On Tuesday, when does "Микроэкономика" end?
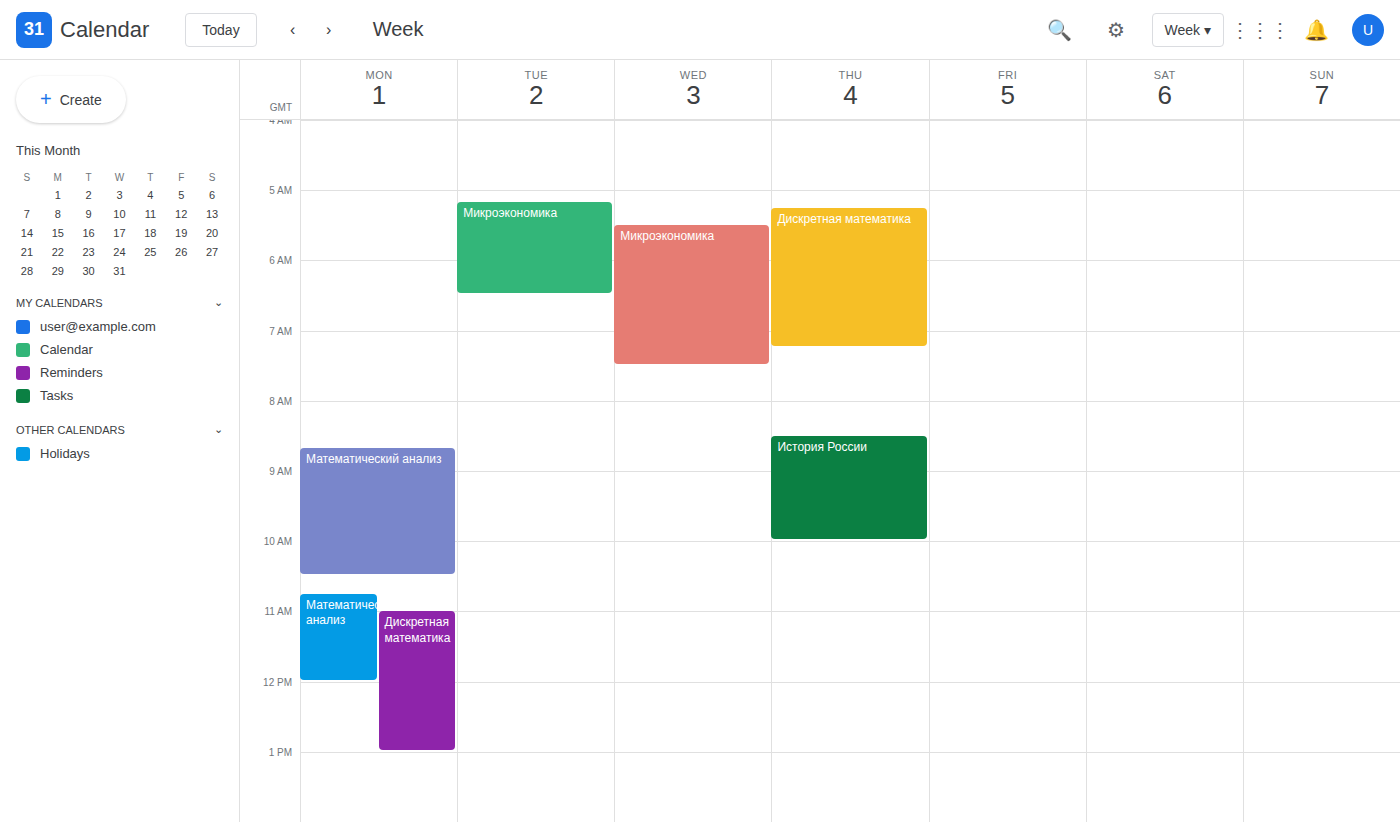
6:30 AM